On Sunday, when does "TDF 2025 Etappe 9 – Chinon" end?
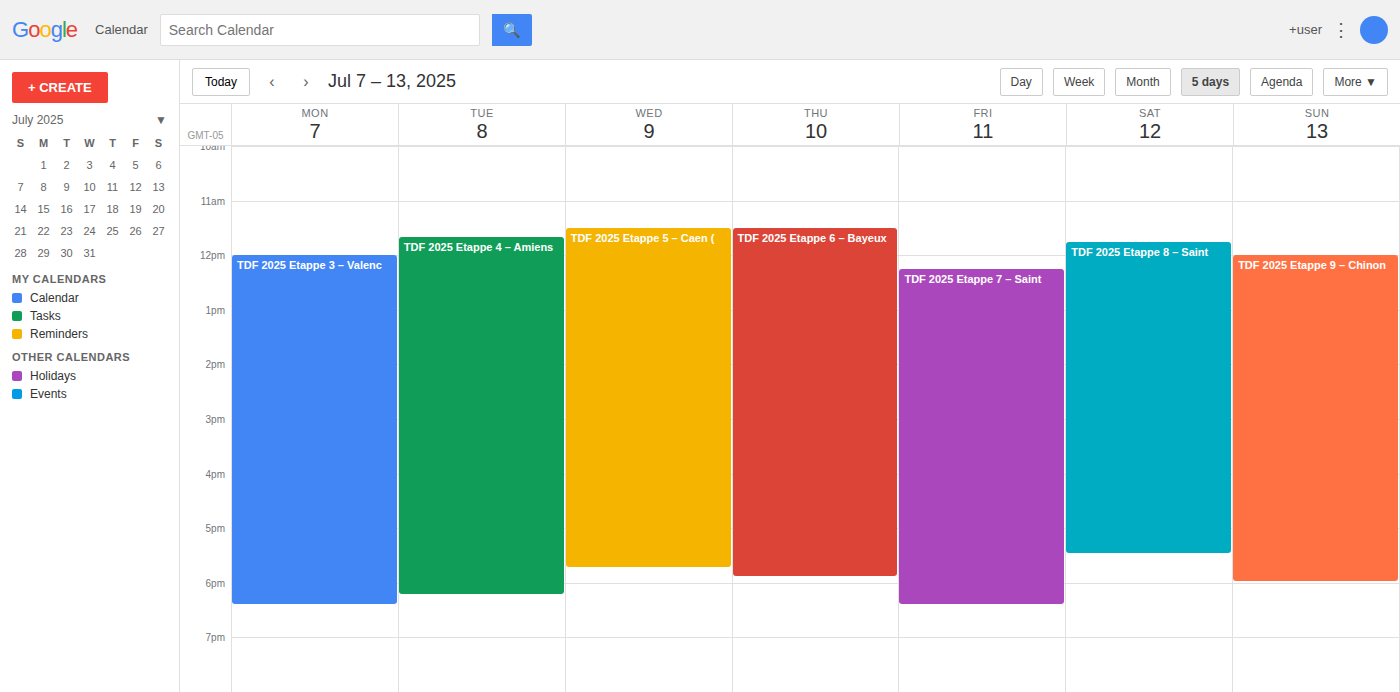
6:00 PM